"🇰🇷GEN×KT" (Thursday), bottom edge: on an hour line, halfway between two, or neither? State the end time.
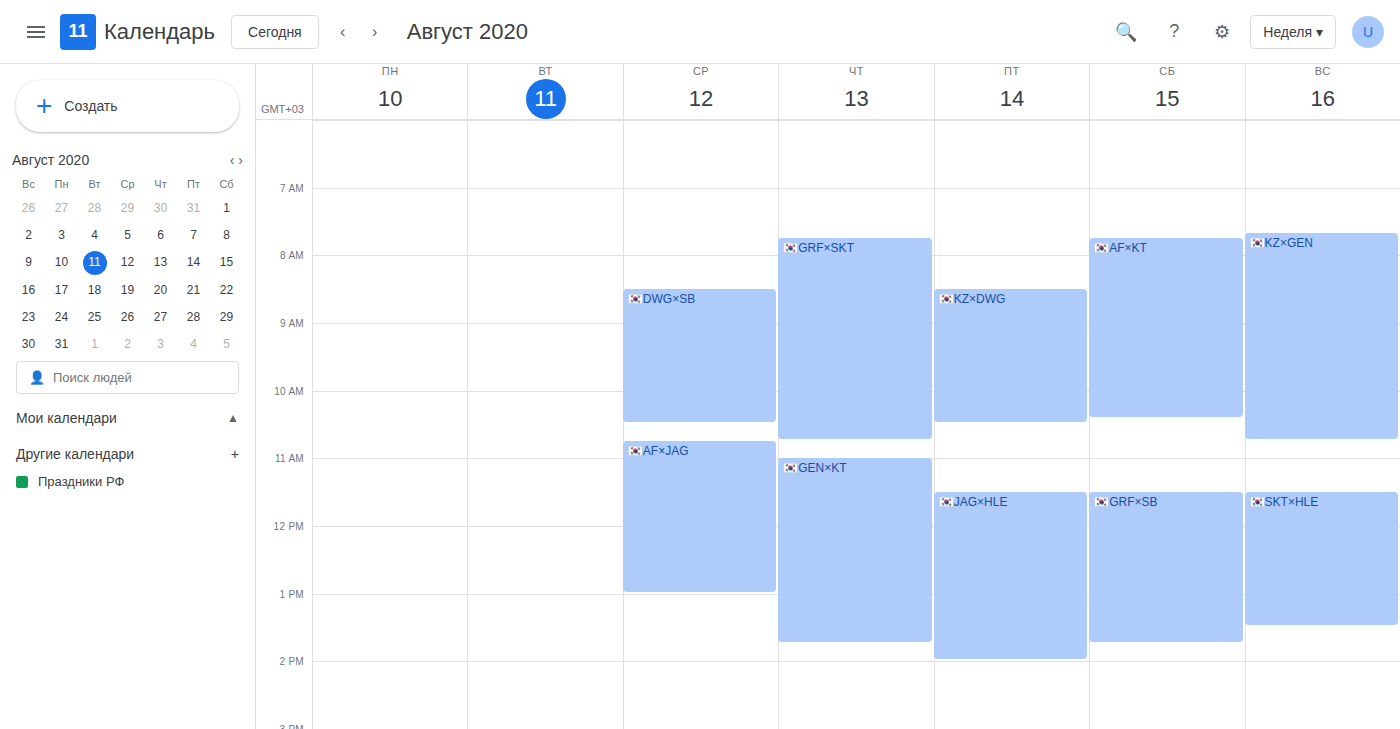
1:45 PM -- neither: three quarters of the way from the 1 PM line to the 2 PM line.